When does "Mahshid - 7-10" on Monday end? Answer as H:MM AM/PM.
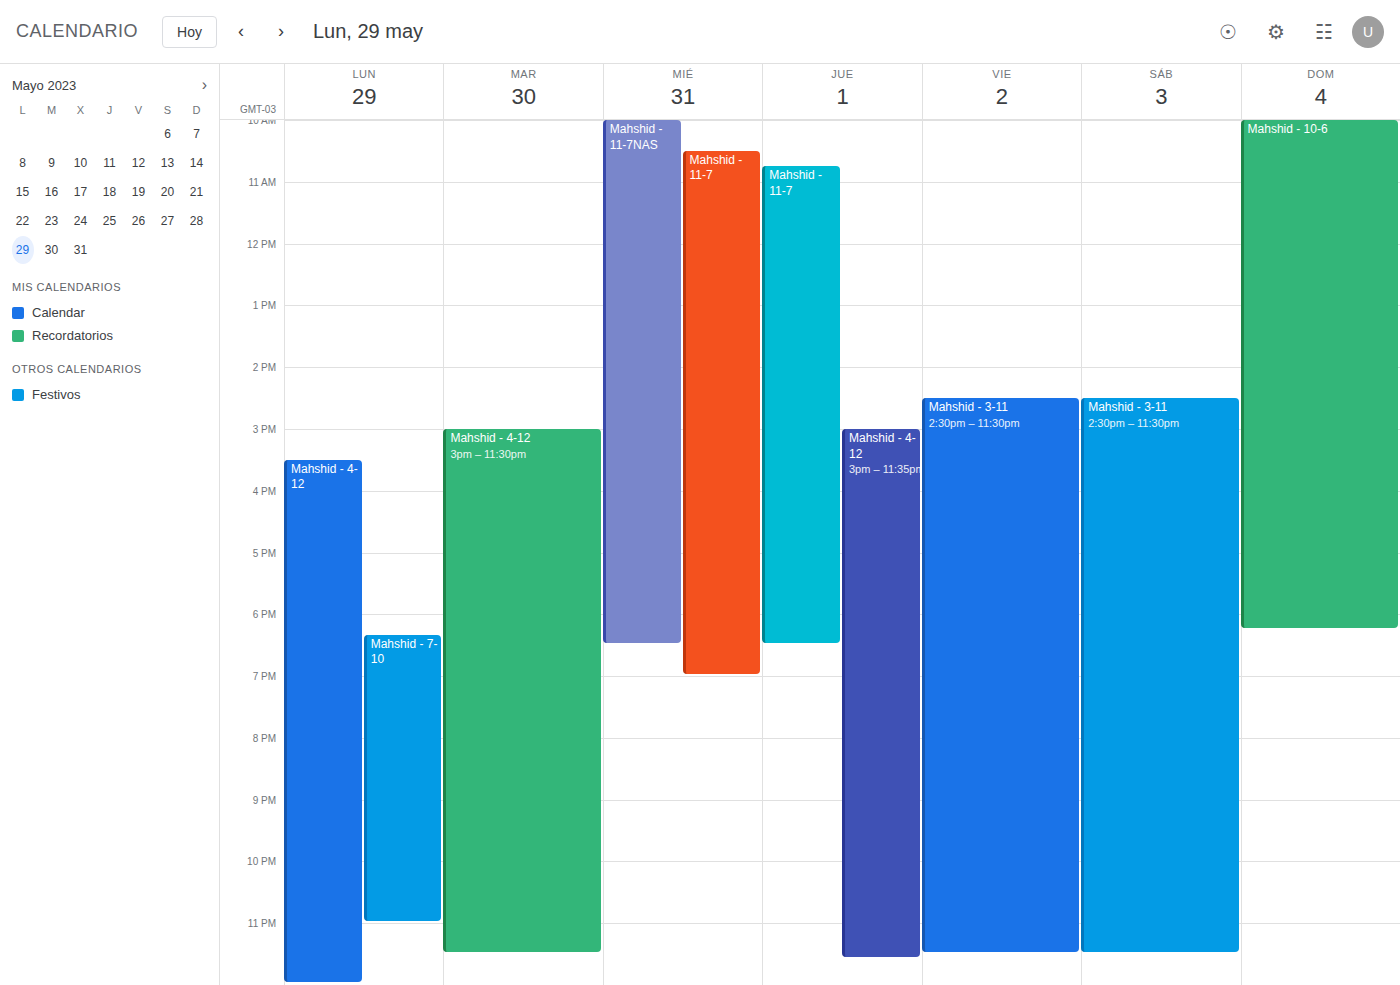
11:00 PM